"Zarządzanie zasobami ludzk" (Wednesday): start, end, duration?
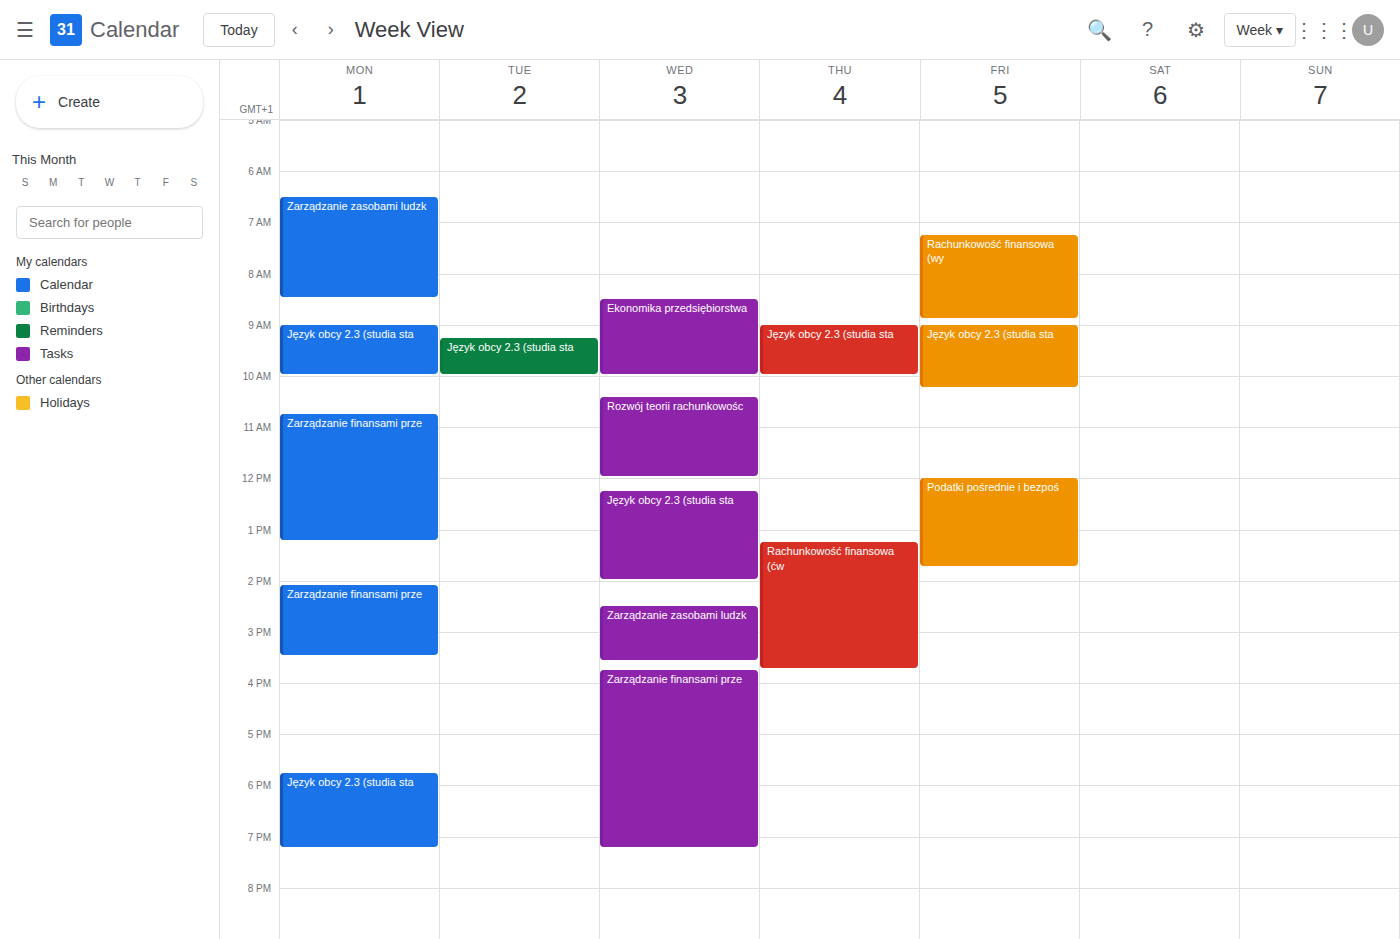
2:30 PM to 3:35 PM, 1 hour 5 minutes